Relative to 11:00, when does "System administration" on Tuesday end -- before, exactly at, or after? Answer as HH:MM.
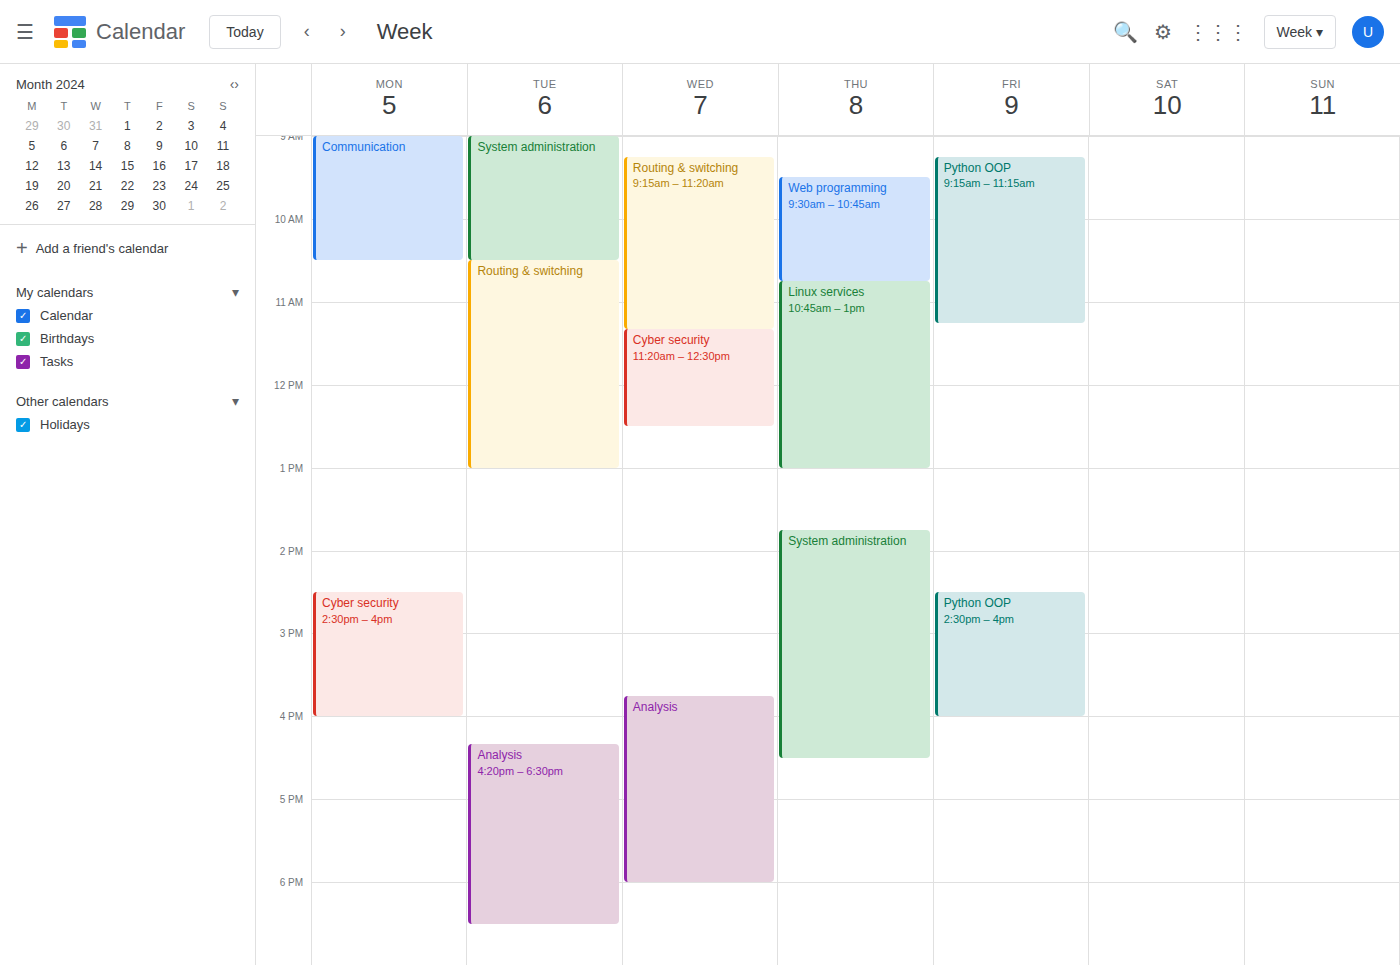
10:30 -- before 11:00, 30 minutes above the 11:00 line.